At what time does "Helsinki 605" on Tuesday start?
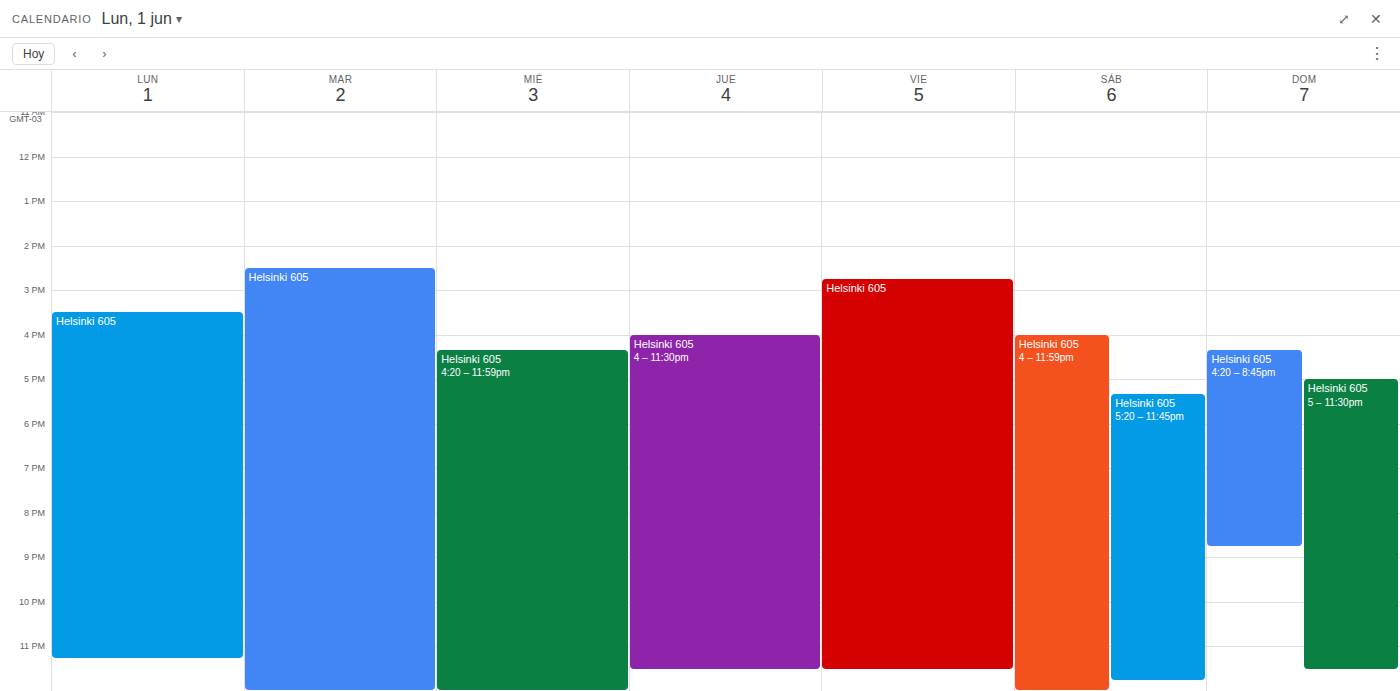
2:30 PM